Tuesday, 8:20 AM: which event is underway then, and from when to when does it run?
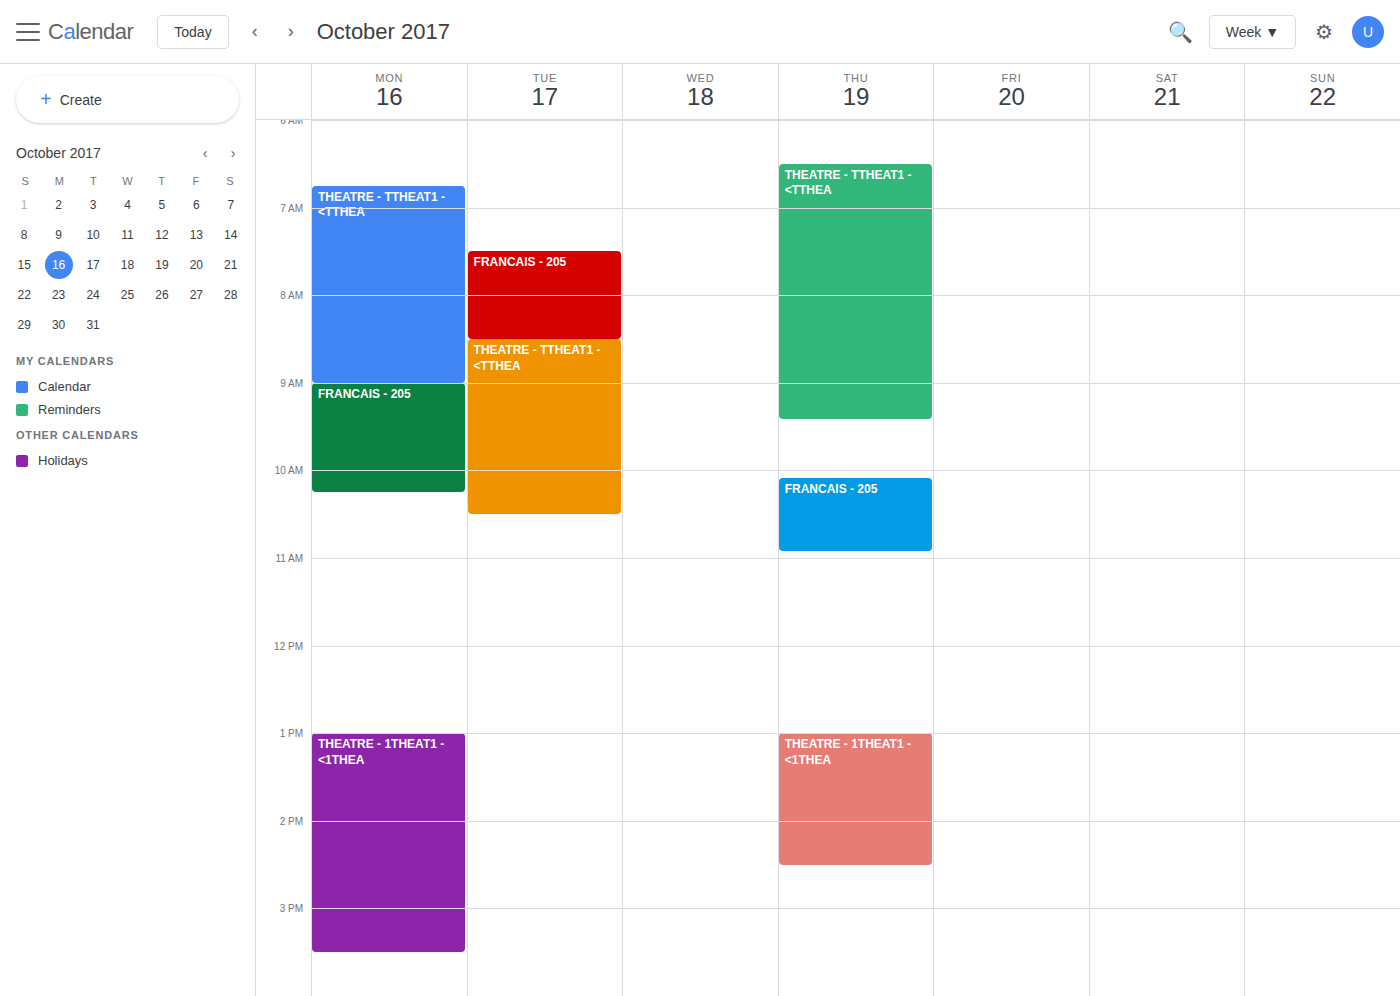
"FRANCAIS - 205", 7:30 AM to 8:30 AM